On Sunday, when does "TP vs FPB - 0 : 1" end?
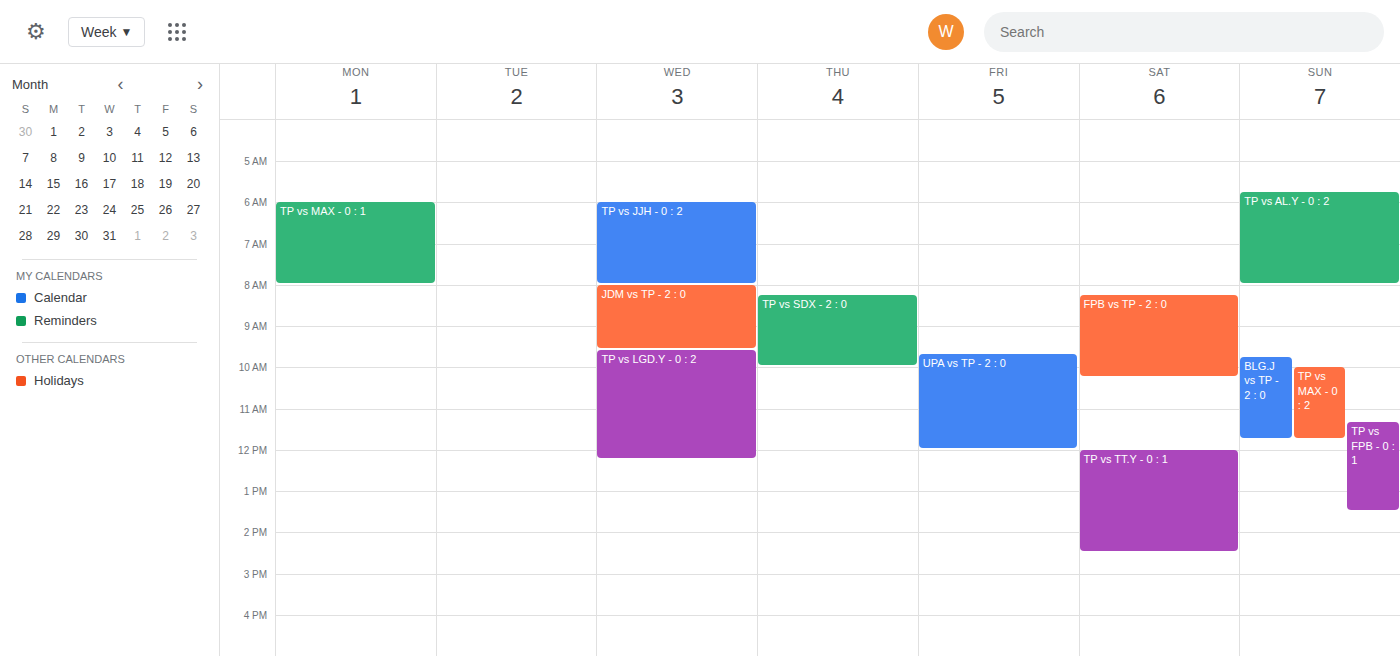
1:30 PM